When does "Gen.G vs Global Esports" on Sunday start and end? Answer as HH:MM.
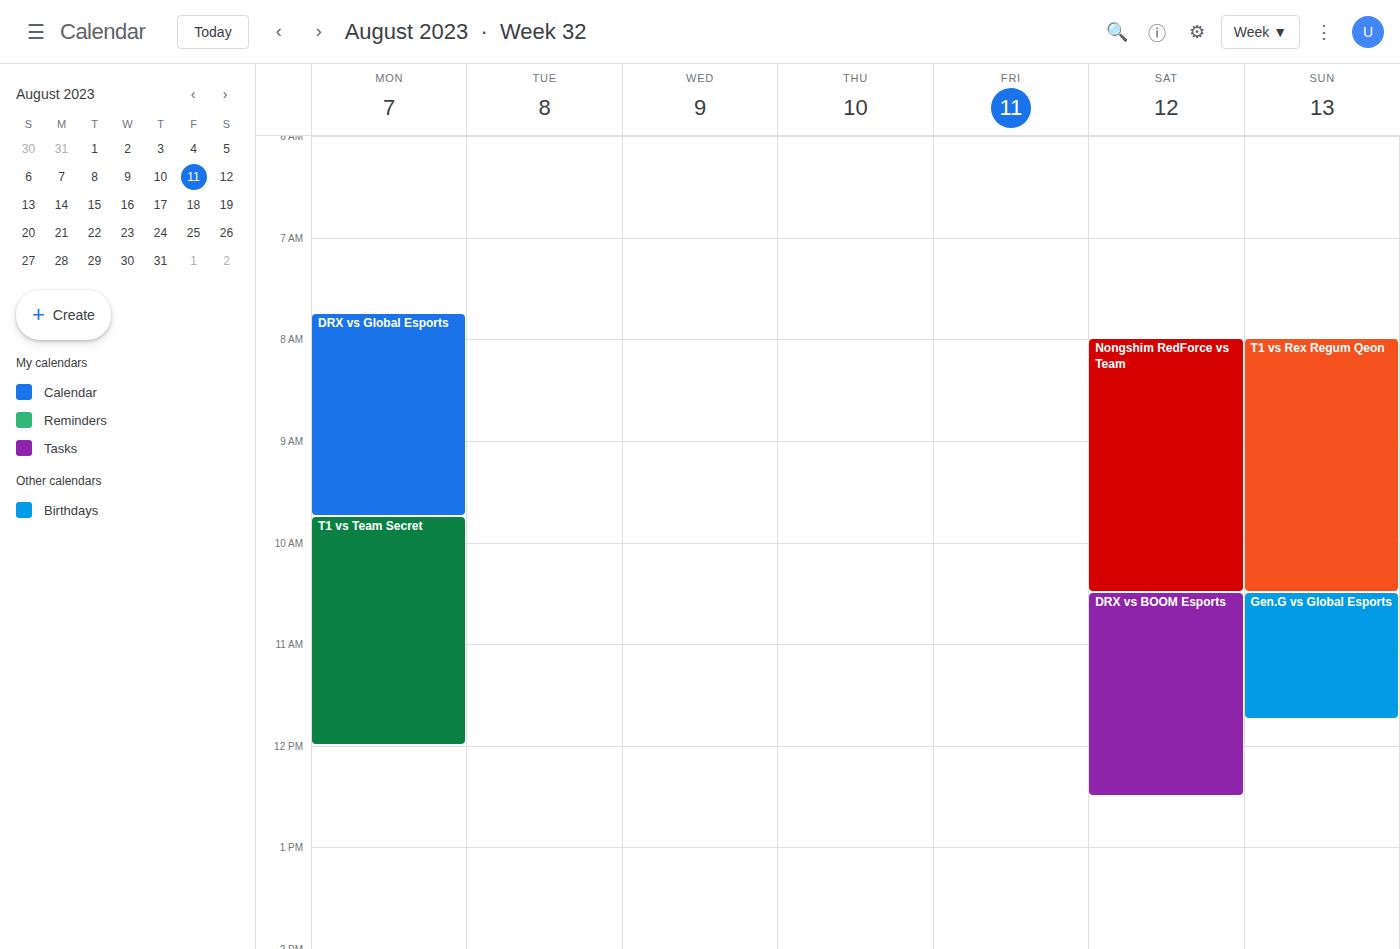
10:30 to 11:45